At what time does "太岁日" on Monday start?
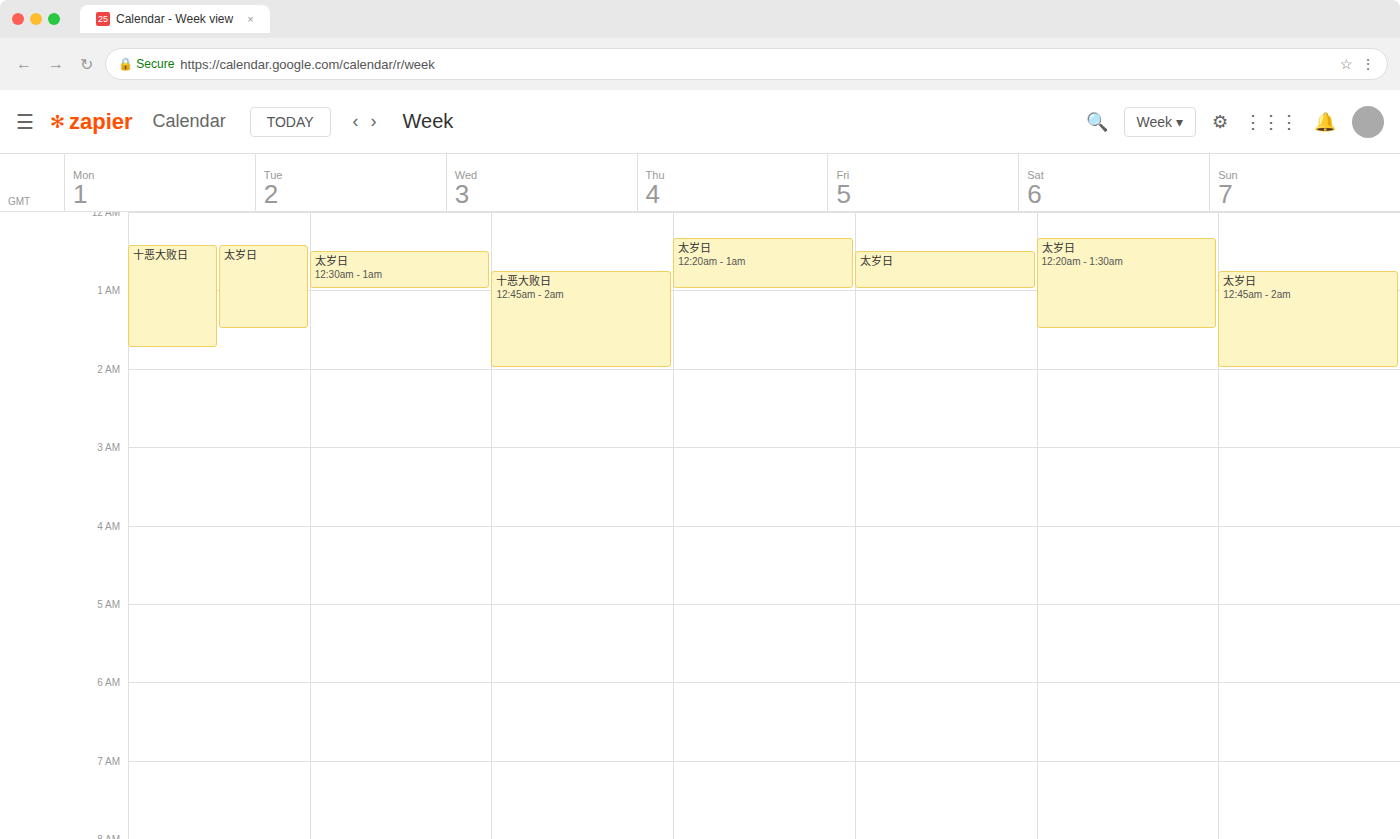
12:25 AM